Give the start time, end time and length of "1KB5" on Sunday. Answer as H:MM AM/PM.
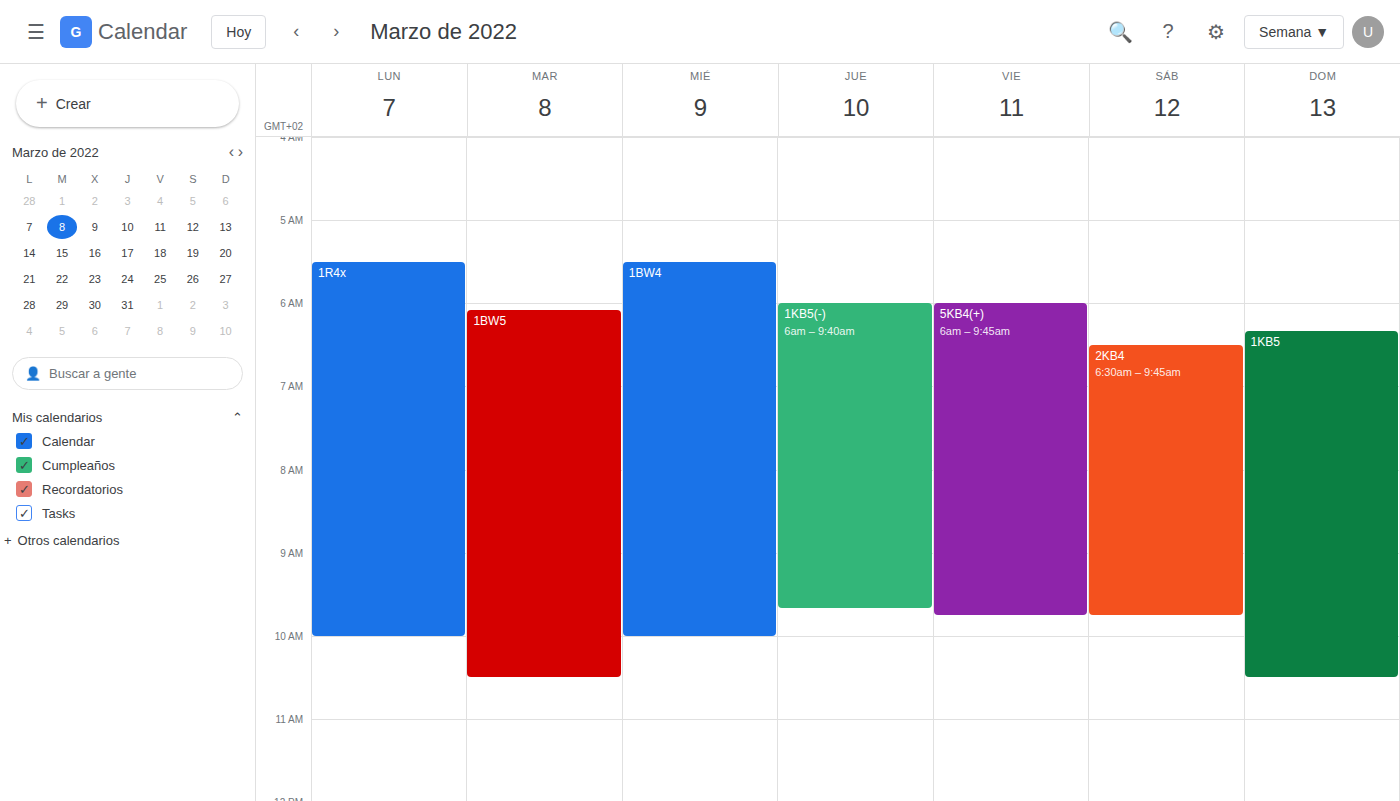
6:20 AM to 10:30 AM, 4 hours 10 minutes